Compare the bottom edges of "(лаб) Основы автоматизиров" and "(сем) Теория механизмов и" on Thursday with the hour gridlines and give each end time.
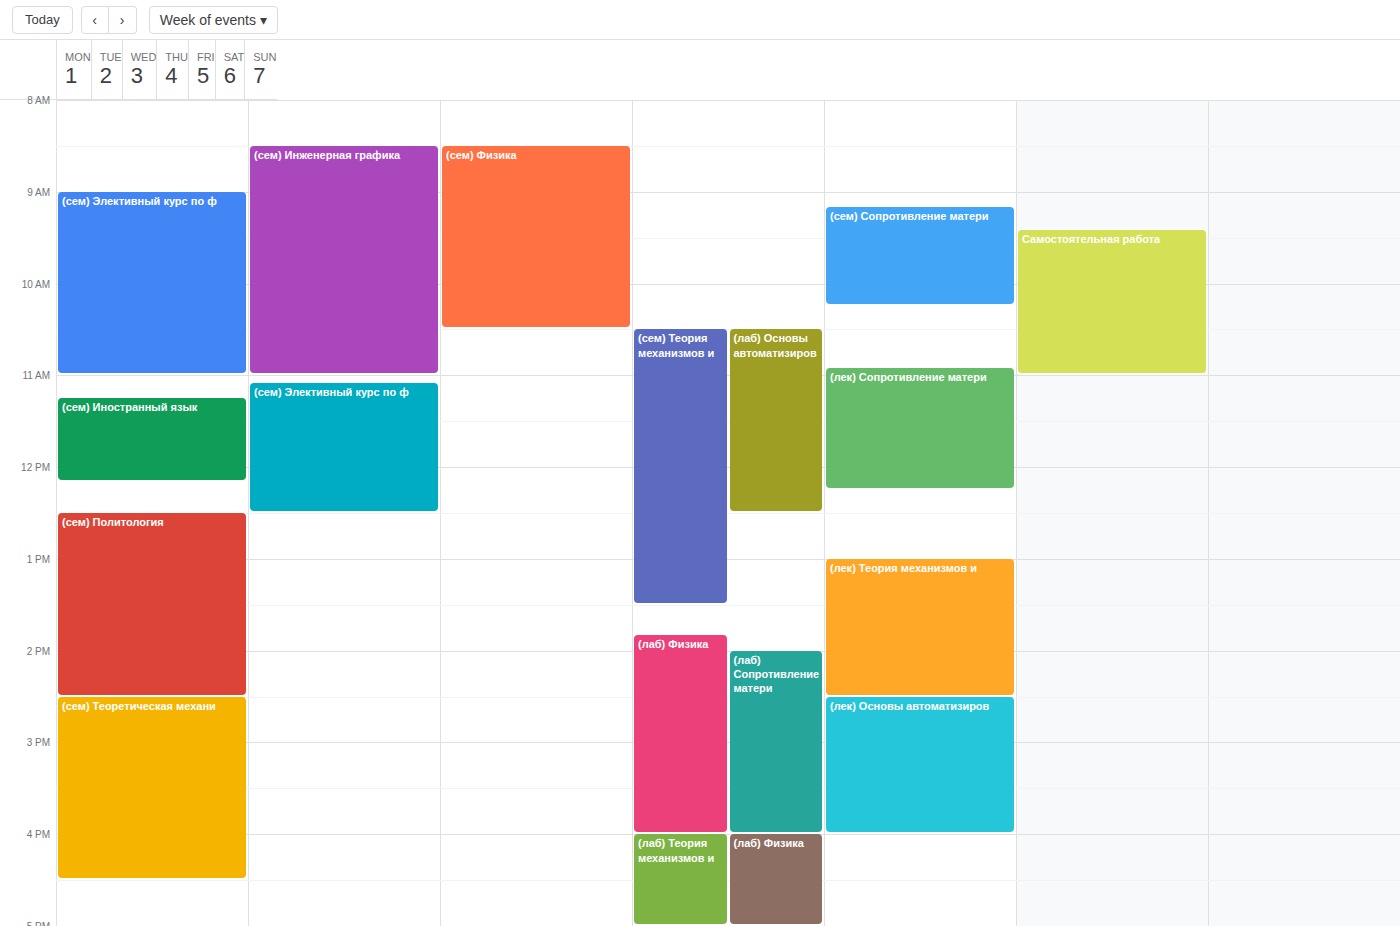
"(лаб) Основы автоматизиров": 12:30, halfway between the 12:00 and 13:00 lines. "(сем) Теория механизмов и": 13:30, halfway between the 13:00 and 14:00 lines.